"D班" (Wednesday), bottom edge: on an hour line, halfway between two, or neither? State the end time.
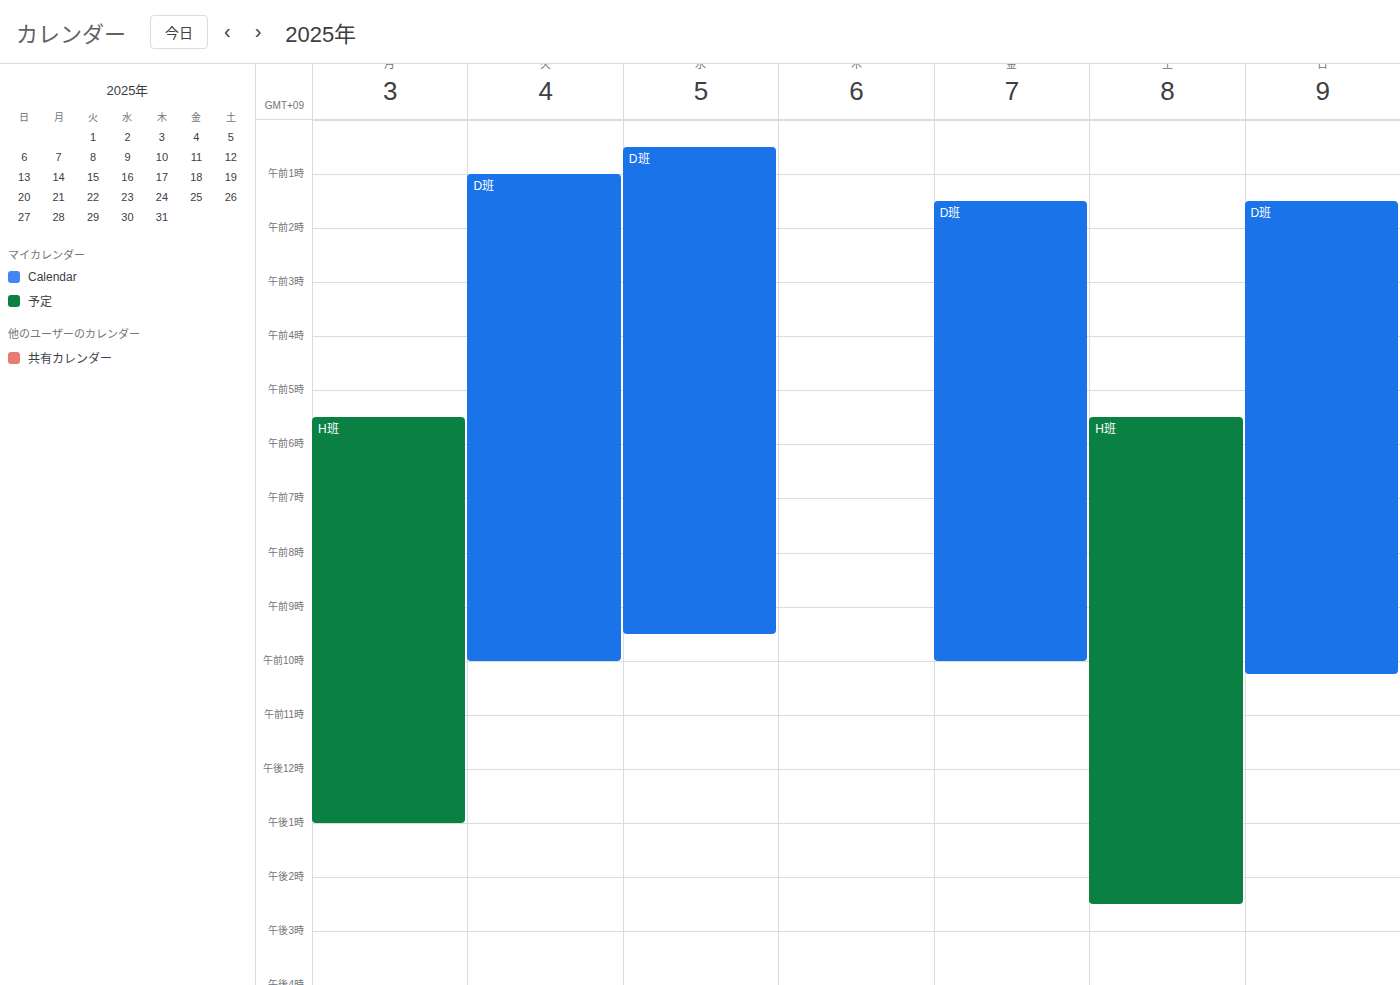
9:30 AM -- halfway between the 9 AM and 10 AM lines.